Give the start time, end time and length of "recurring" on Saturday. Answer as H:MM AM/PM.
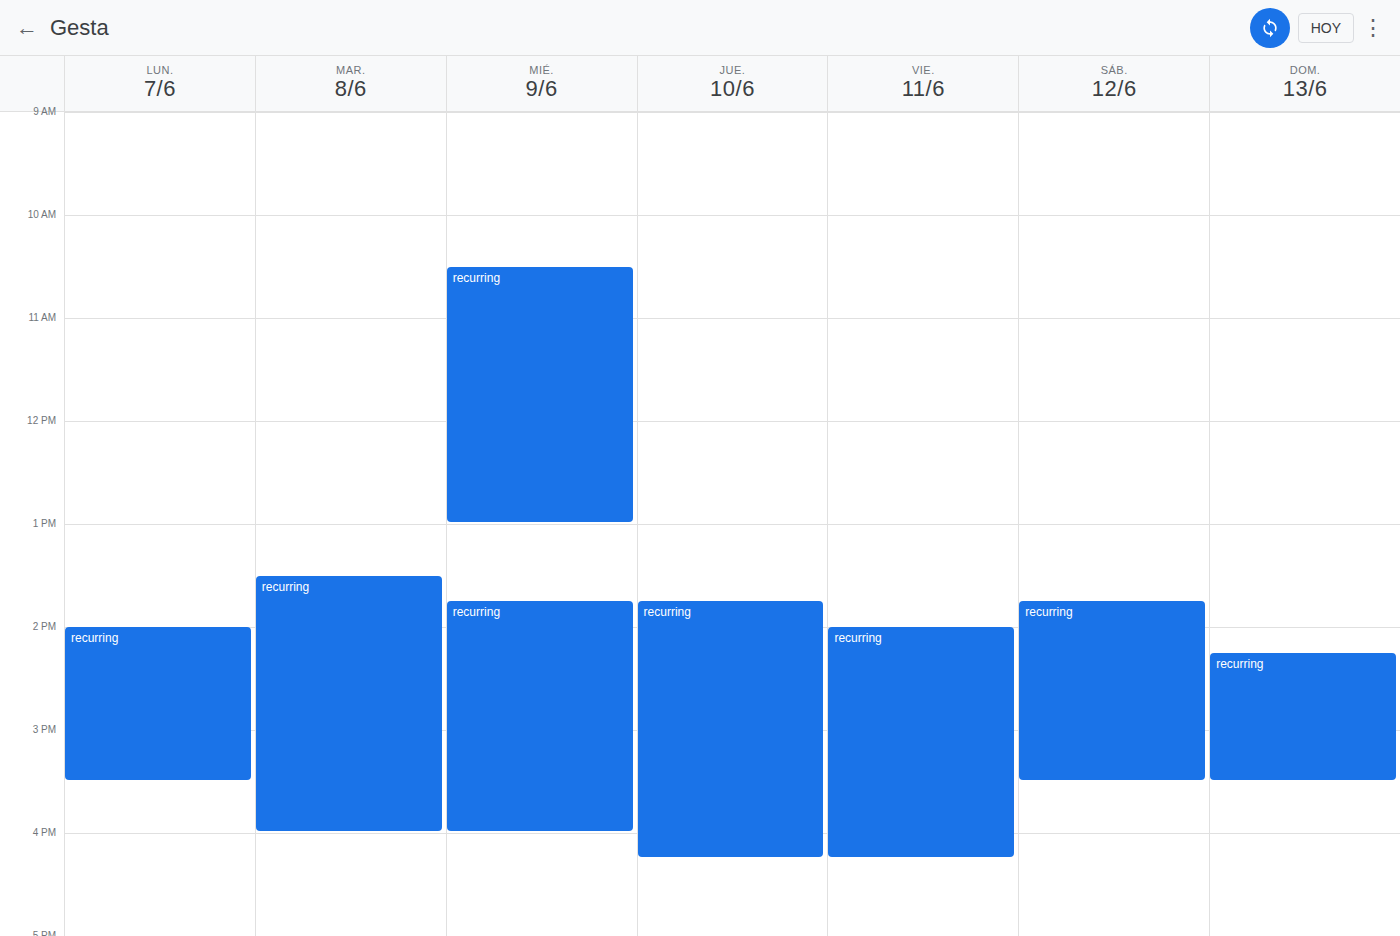
1:45 PM to 3:30 PM, 1 hour 45 minutes